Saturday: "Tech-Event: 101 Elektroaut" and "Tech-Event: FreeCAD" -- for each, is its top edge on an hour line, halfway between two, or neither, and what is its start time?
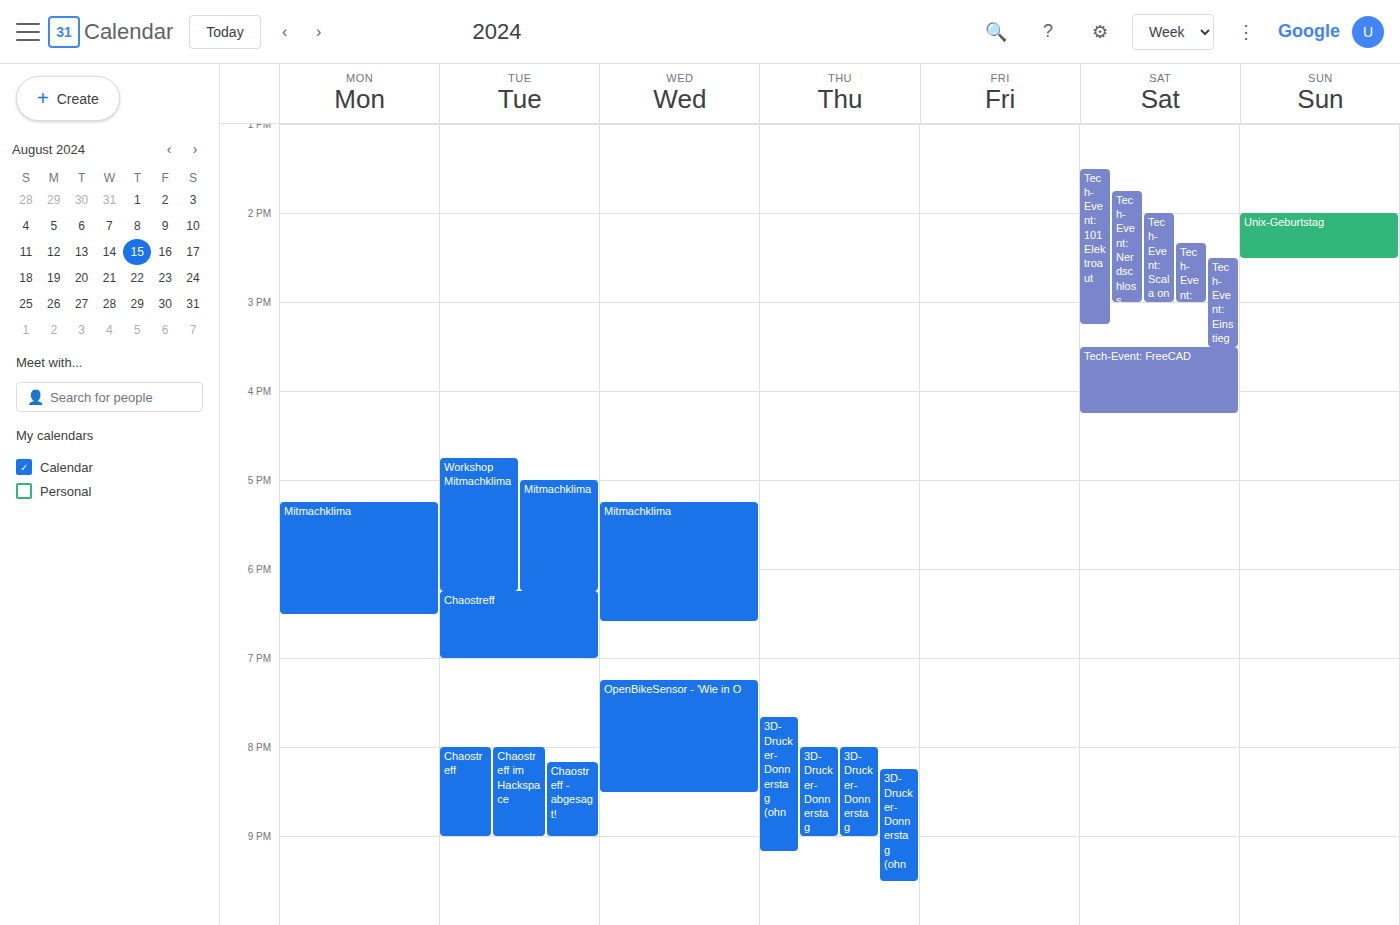
"Tech-Event: 101 Elektroaut": 1:30 PM, halfway between the 1 PM and 2 PM lines. "Tech-Event: FreeCAD": 3:30 PM, halfway between the 3 PM and 4 PM lines.